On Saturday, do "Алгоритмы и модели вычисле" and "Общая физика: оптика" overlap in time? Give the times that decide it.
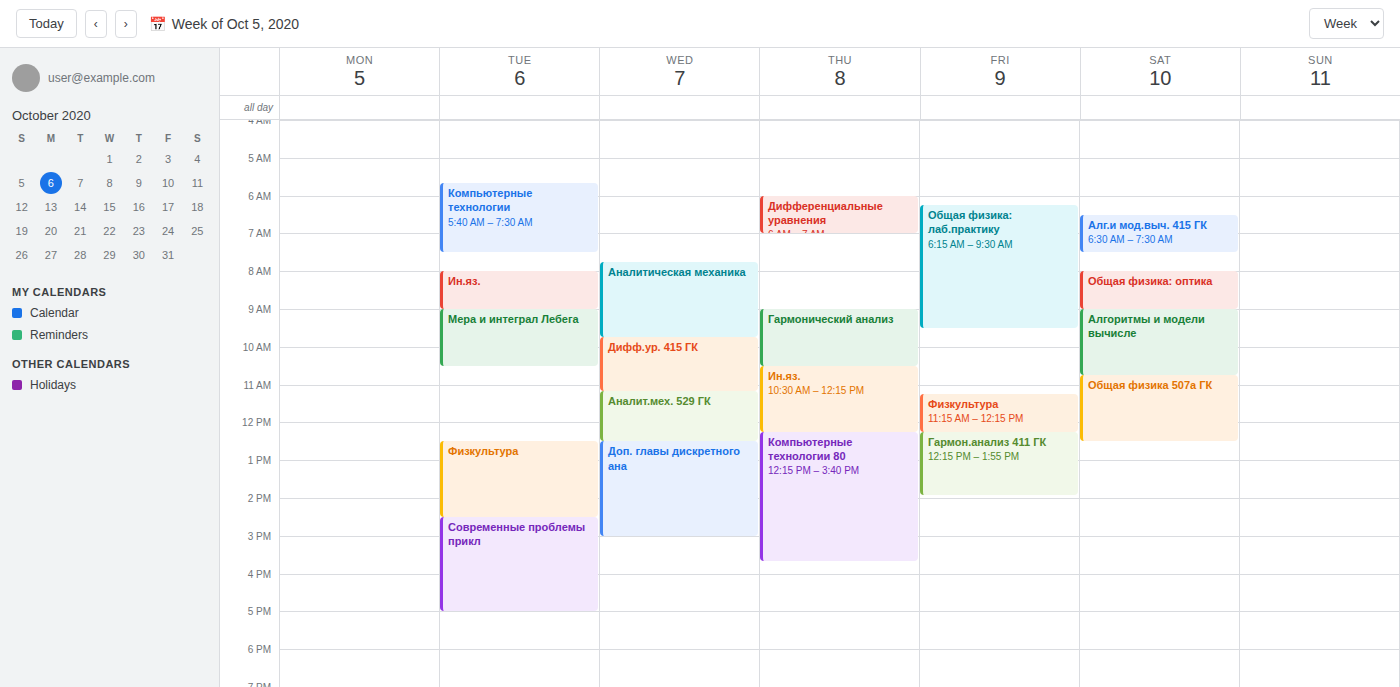
"Общая физика: оптика" ends at 9:00 AM, exactly when "Алгоритмы и модели вычисле" starts -- they touch but do not overlap.